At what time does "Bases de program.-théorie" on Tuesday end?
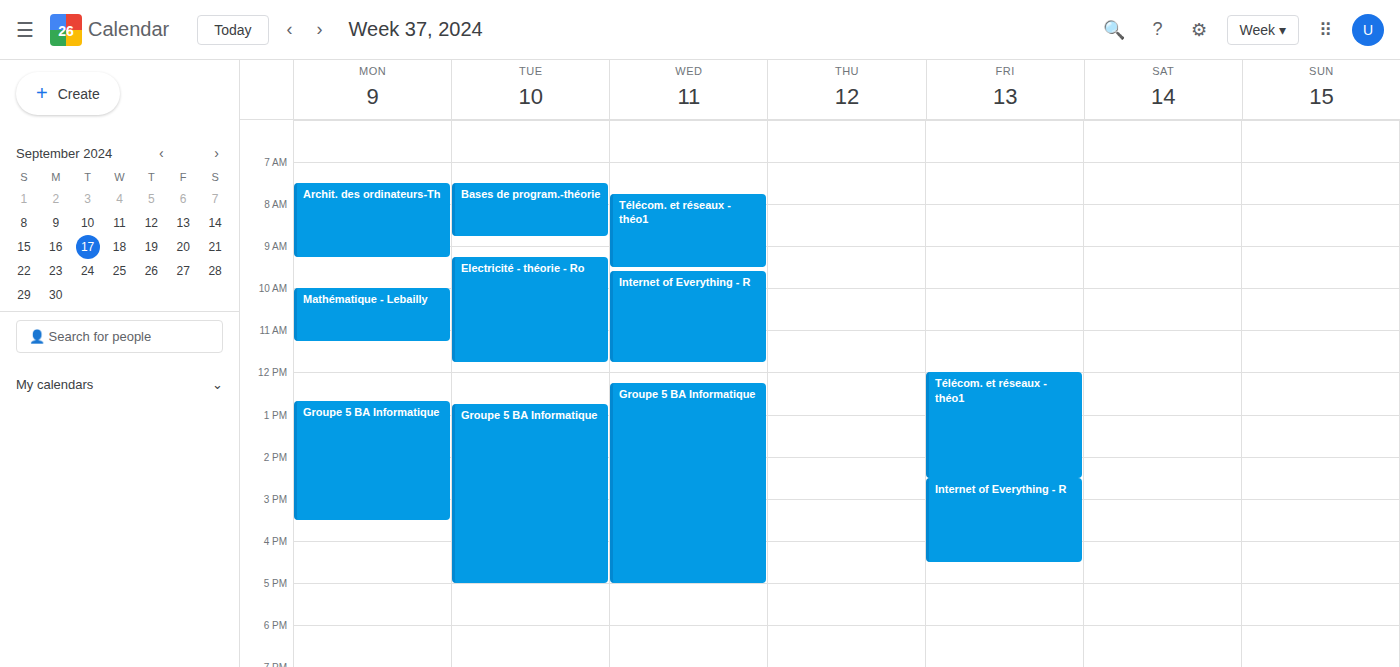
8:45 AM